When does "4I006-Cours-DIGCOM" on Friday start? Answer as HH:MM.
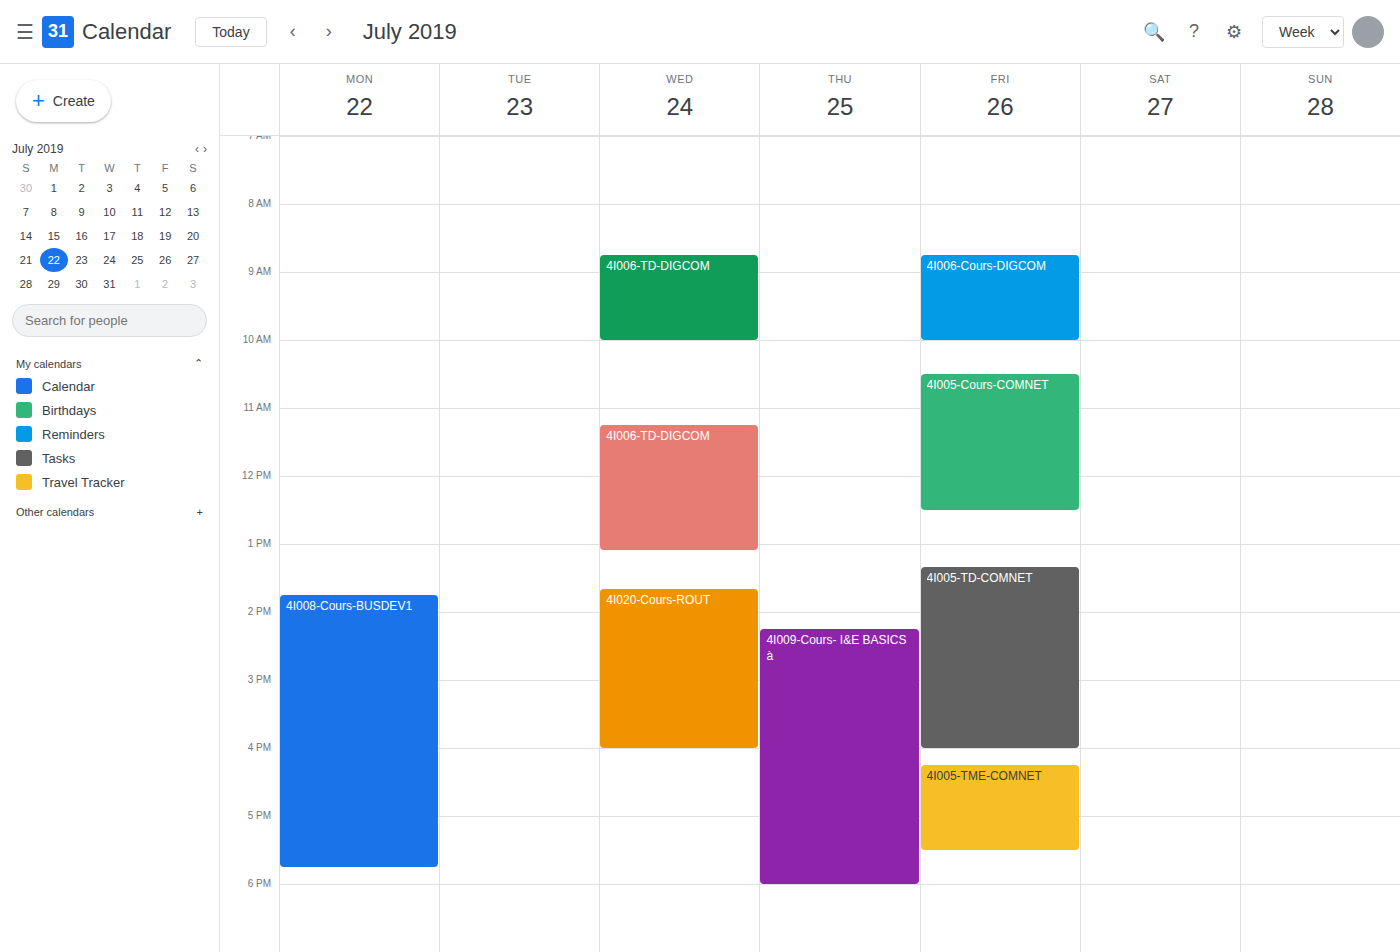
08:45